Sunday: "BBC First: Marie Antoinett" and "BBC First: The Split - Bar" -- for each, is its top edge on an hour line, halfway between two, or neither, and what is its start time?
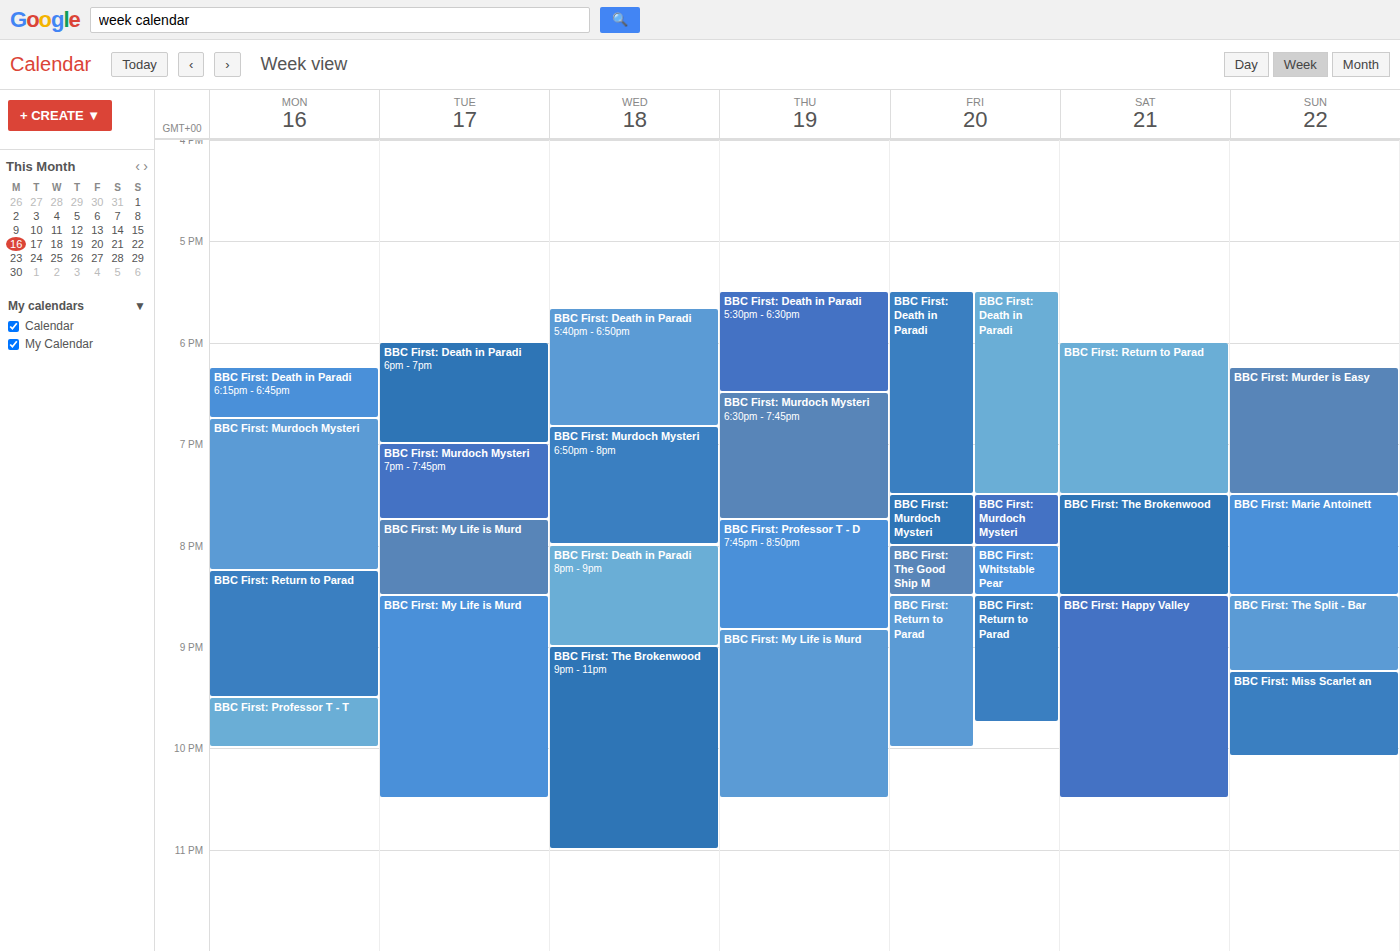
"BBC First: Marie Antoinett": 7:30 PM, halfway between the 7 PM and 8 PM lines. "BBC First: The Split - Bar": 8:30 PM, halfway between the 8 PM and 9 PM lines.